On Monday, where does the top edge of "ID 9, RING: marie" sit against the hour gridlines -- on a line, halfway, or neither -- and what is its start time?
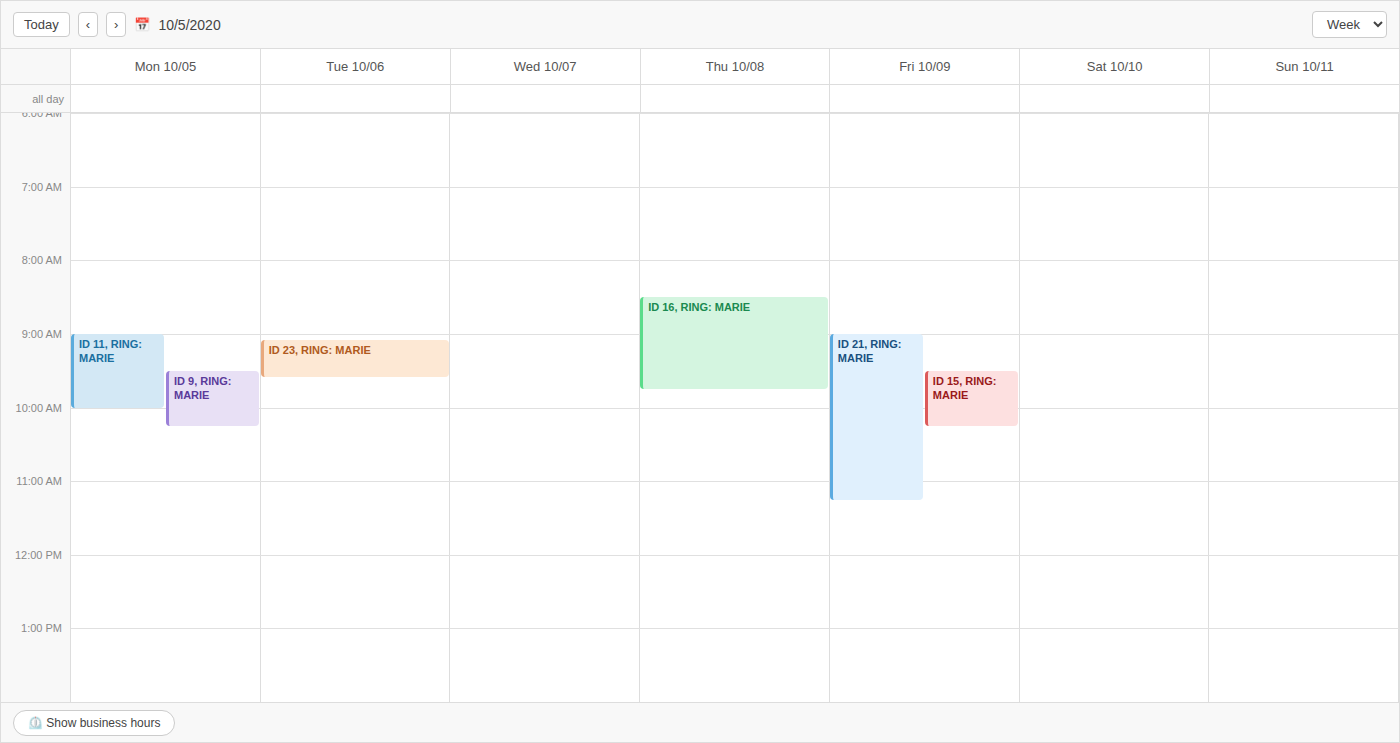
9:30 AM -- halfway between the 9 AM and 10 AM lines.